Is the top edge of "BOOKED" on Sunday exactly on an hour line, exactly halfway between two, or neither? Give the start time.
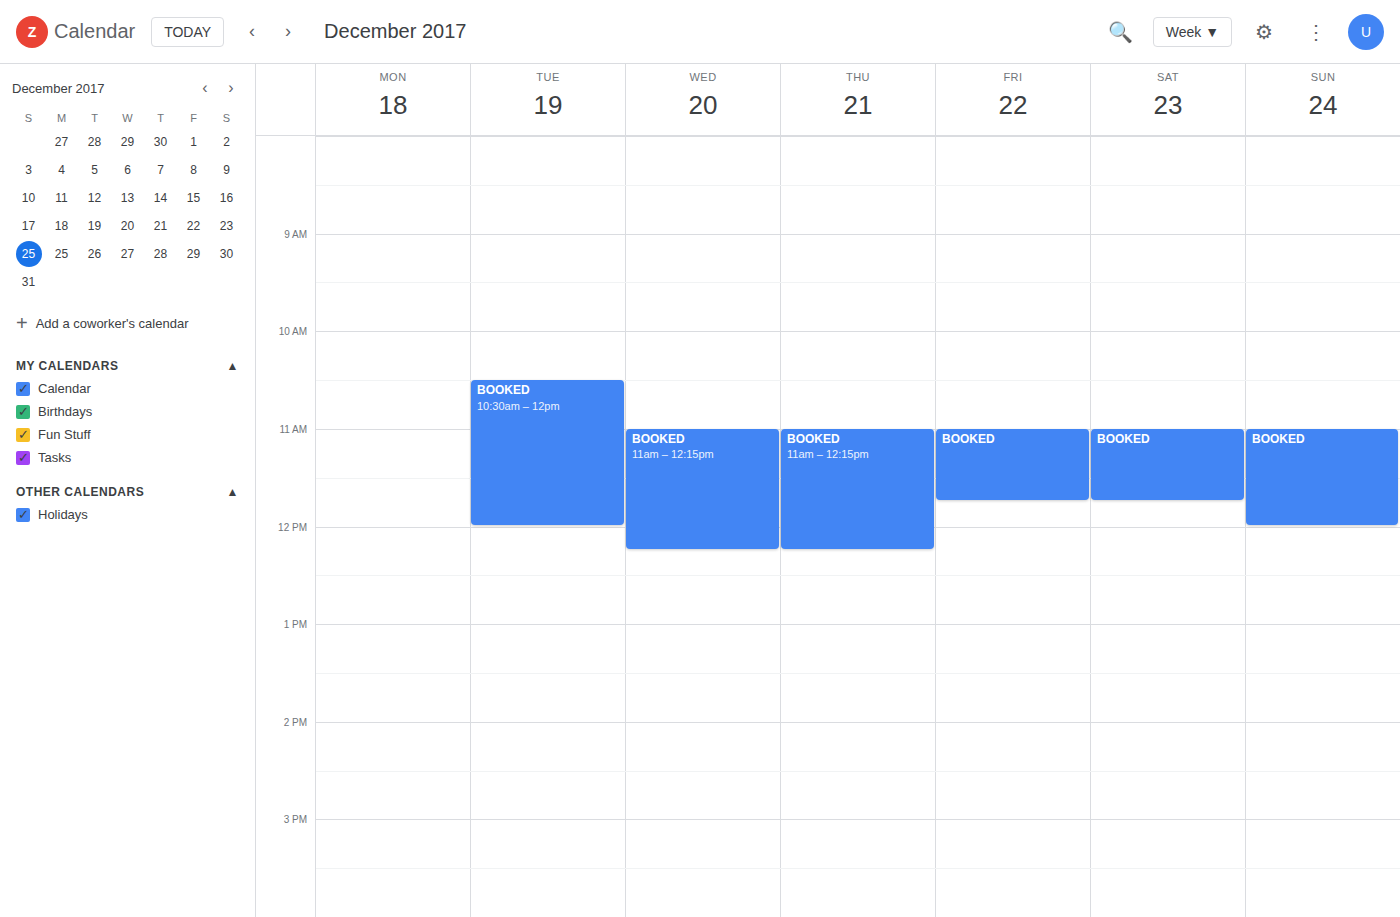
11:00 AM -- exactly on the 11 AM line.